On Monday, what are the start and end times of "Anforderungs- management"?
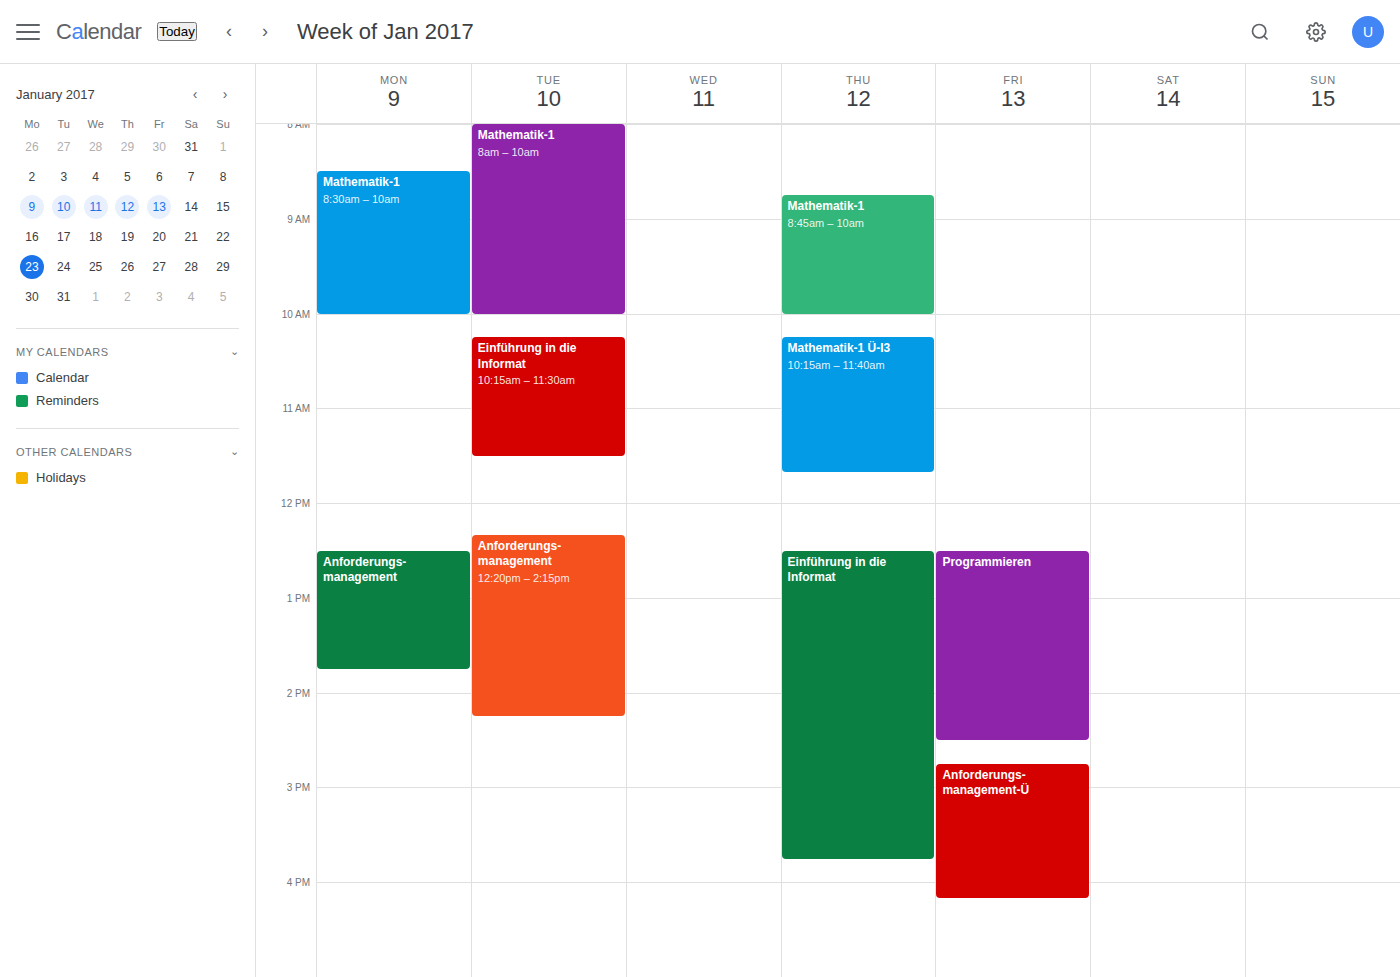
12:30 PM to 1:45 PM